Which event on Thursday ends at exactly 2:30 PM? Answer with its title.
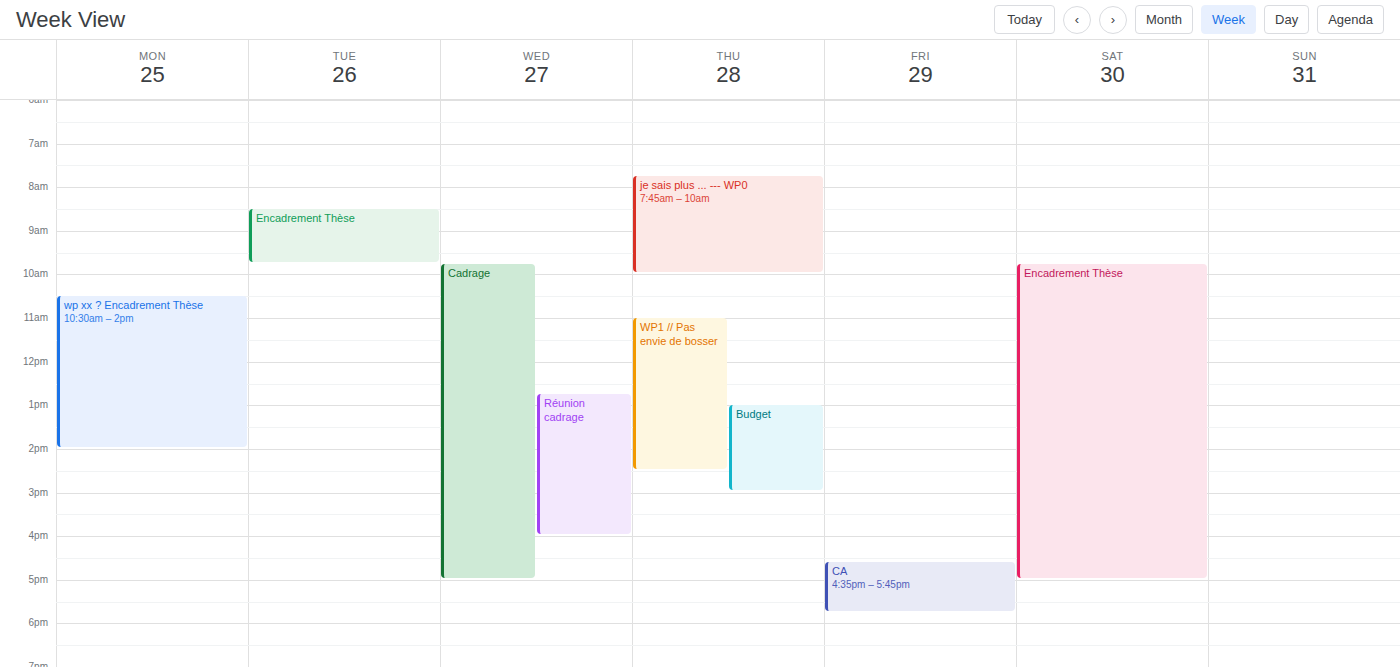
"WP1 // Pas envie de bosser"